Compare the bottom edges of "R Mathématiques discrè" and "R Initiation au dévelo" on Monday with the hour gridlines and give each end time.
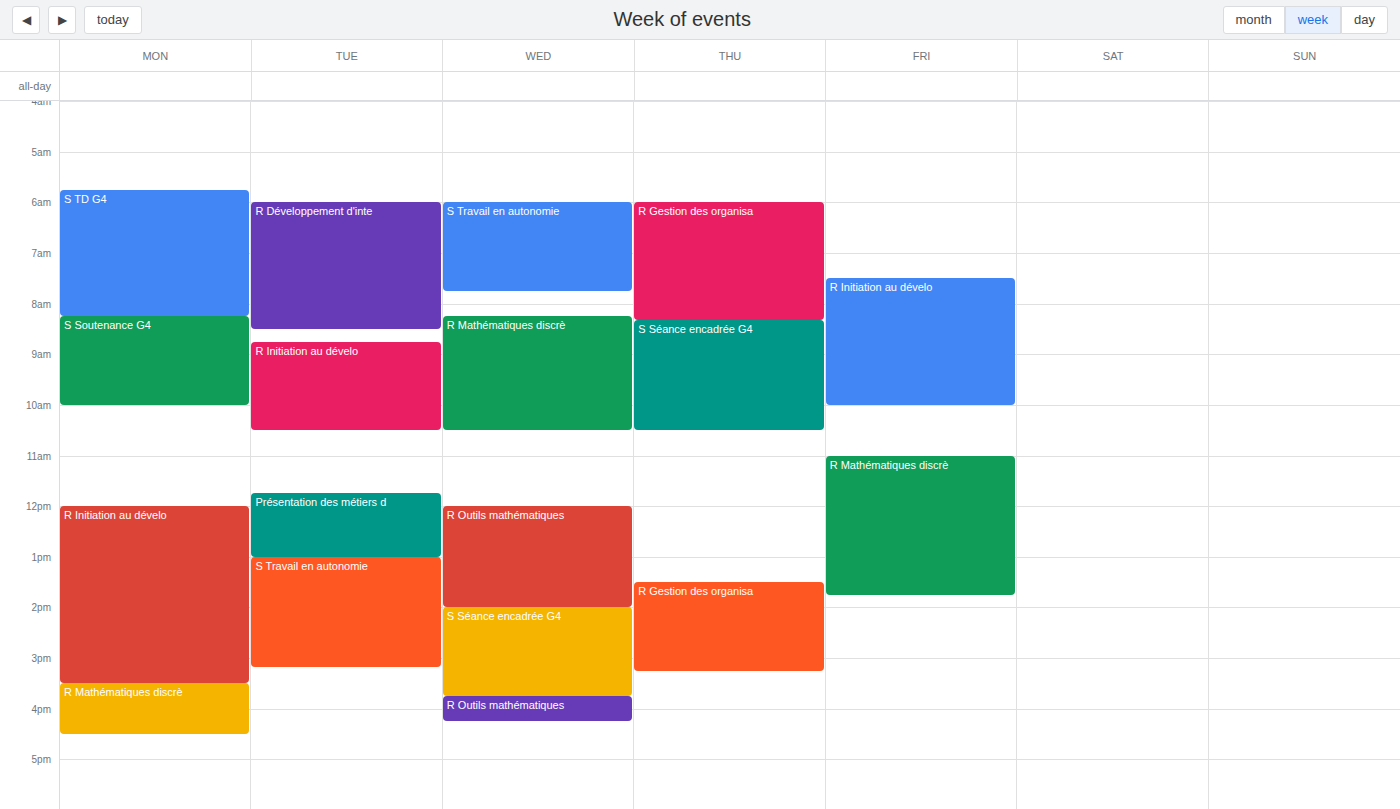
"R Mathématiques discrè": 4:30 PM, halfway between the 4 PM and 5 PM lines. "R Initiation au dévelo": 3:30 PM, halfway between the 3 PM and 4 PM lines.